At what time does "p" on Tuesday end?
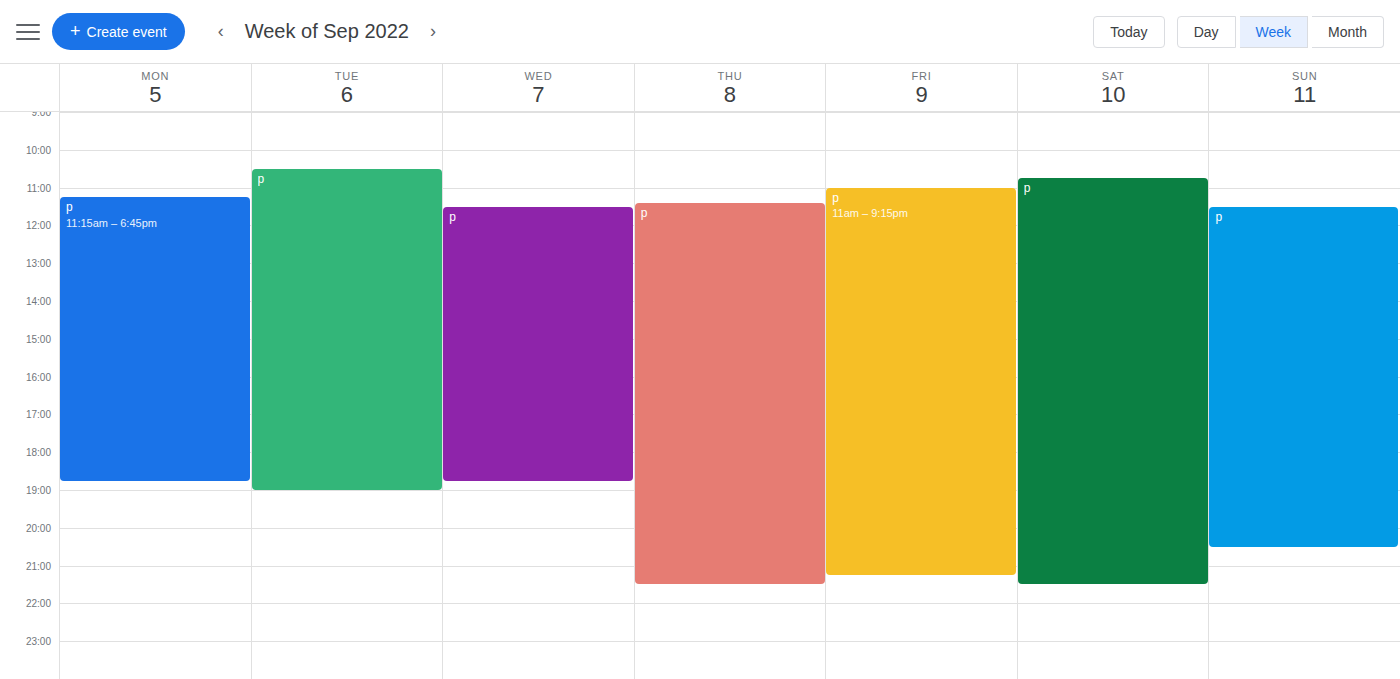
7:00 PM